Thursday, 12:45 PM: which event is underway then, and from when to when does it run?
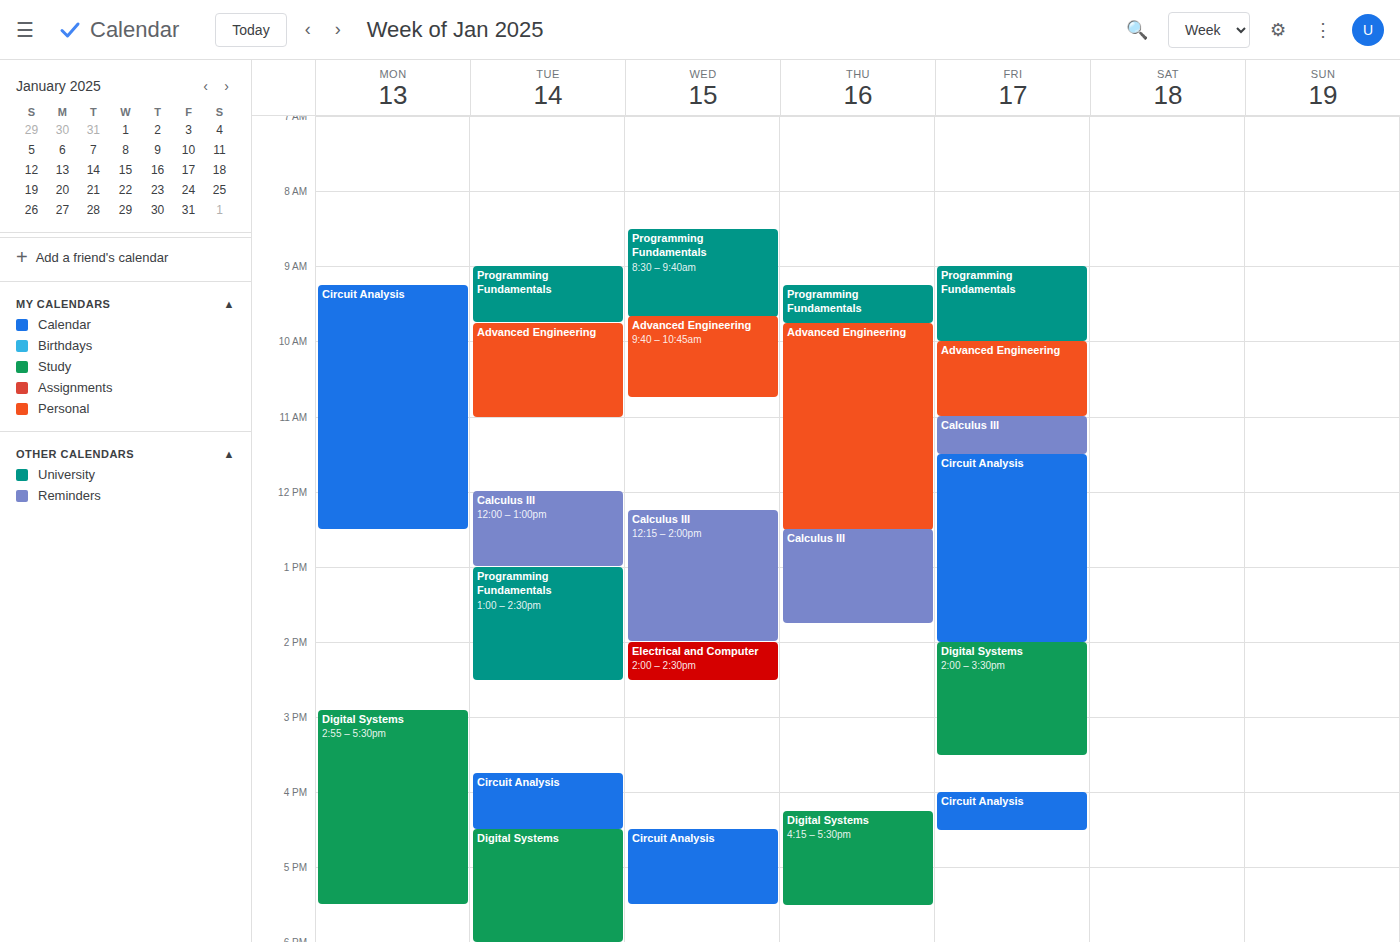
"Calculus III", 12:30 PM to 1:45 PM